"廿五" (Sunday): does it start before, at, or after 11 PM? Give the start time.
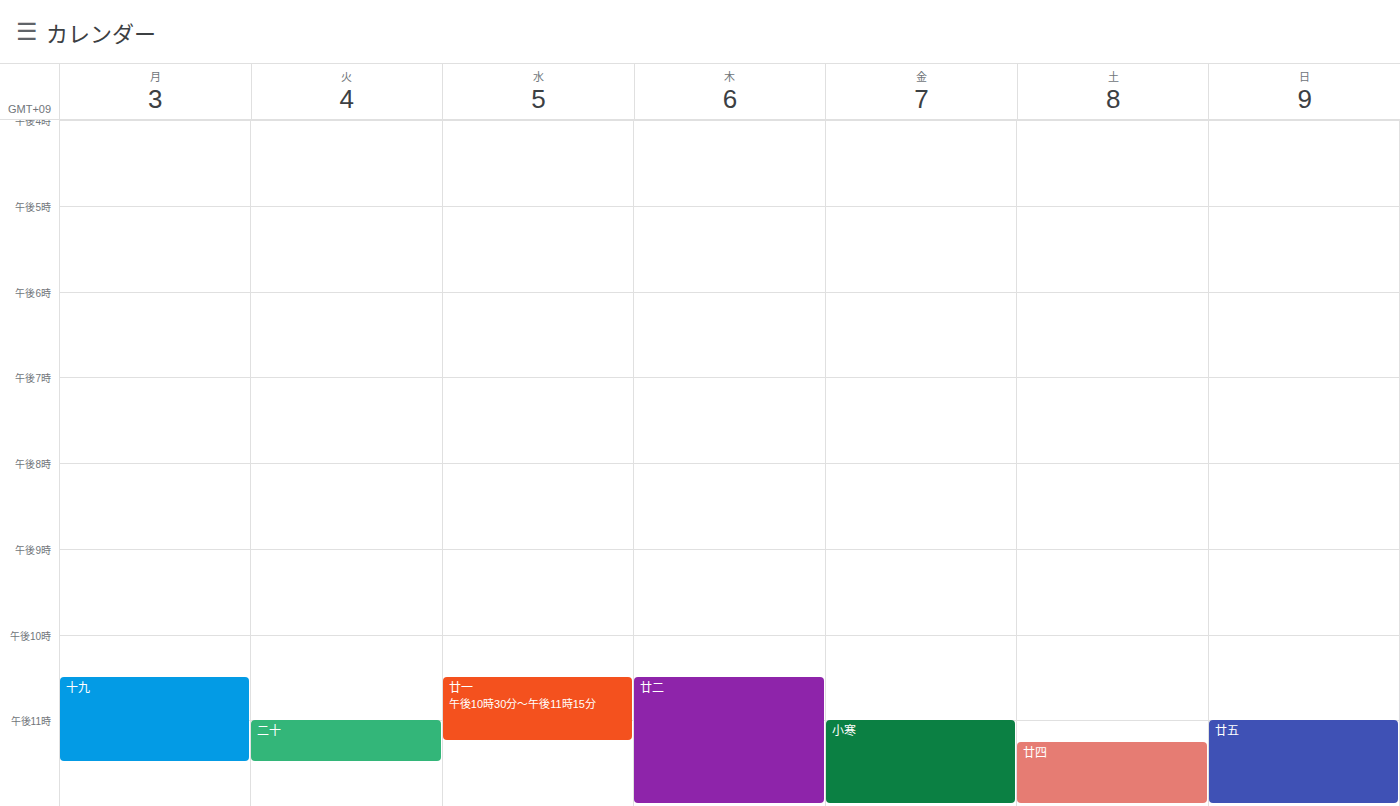
11:00 PM -- exactly at 11 PM, on the 11 PM line.